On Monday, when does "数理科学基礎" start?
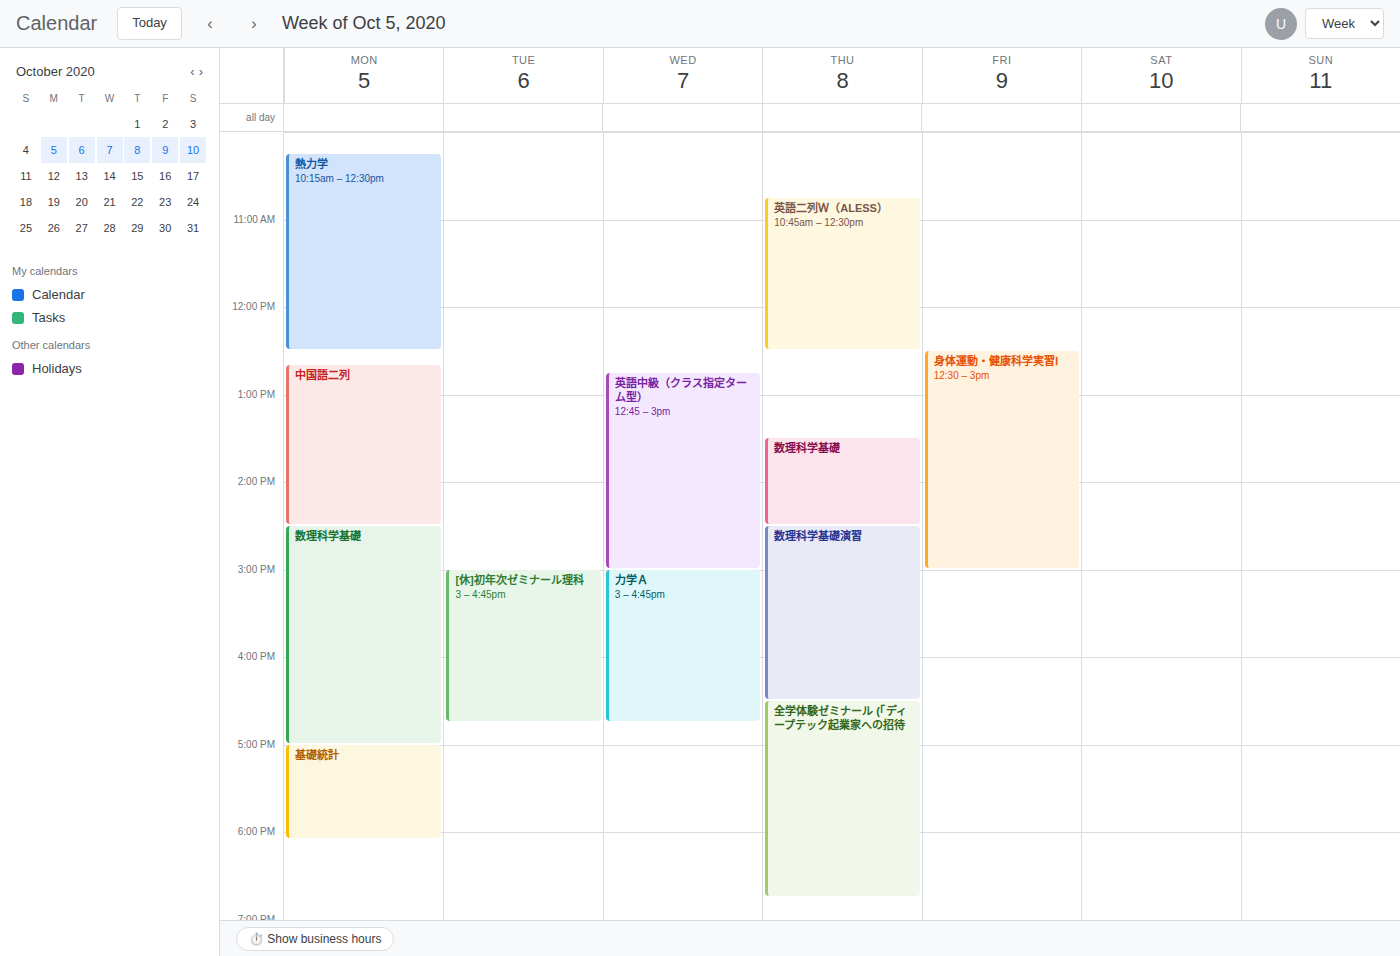
2:30 PM